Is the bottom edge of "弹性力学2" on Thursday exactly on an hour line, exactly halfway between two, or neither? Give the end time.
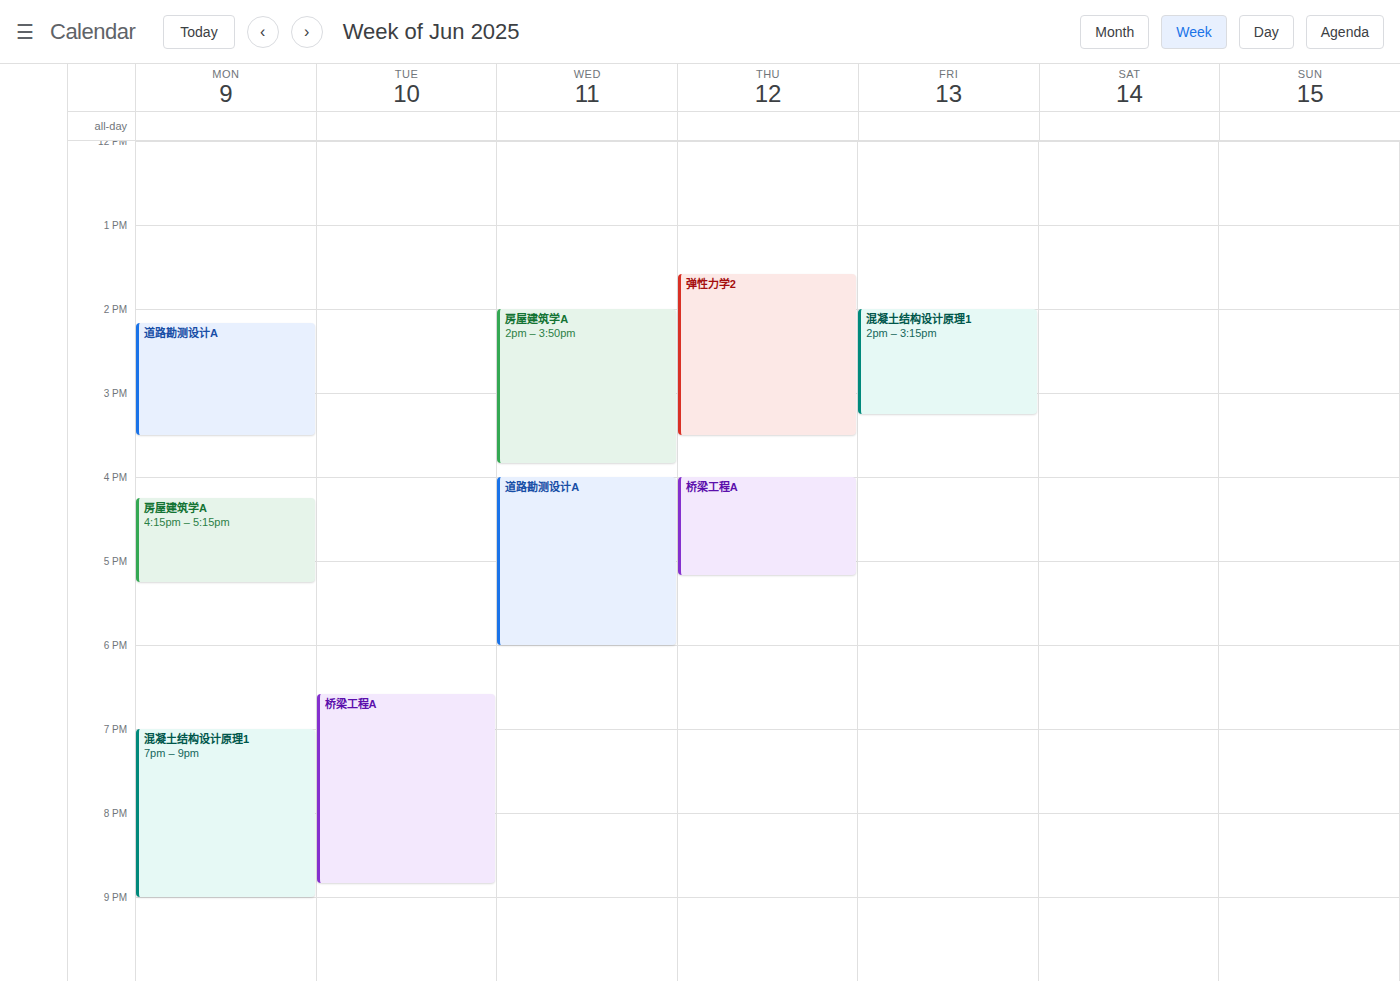
3:30 PM -- halfway between the 3 PM and 4 PM lines.